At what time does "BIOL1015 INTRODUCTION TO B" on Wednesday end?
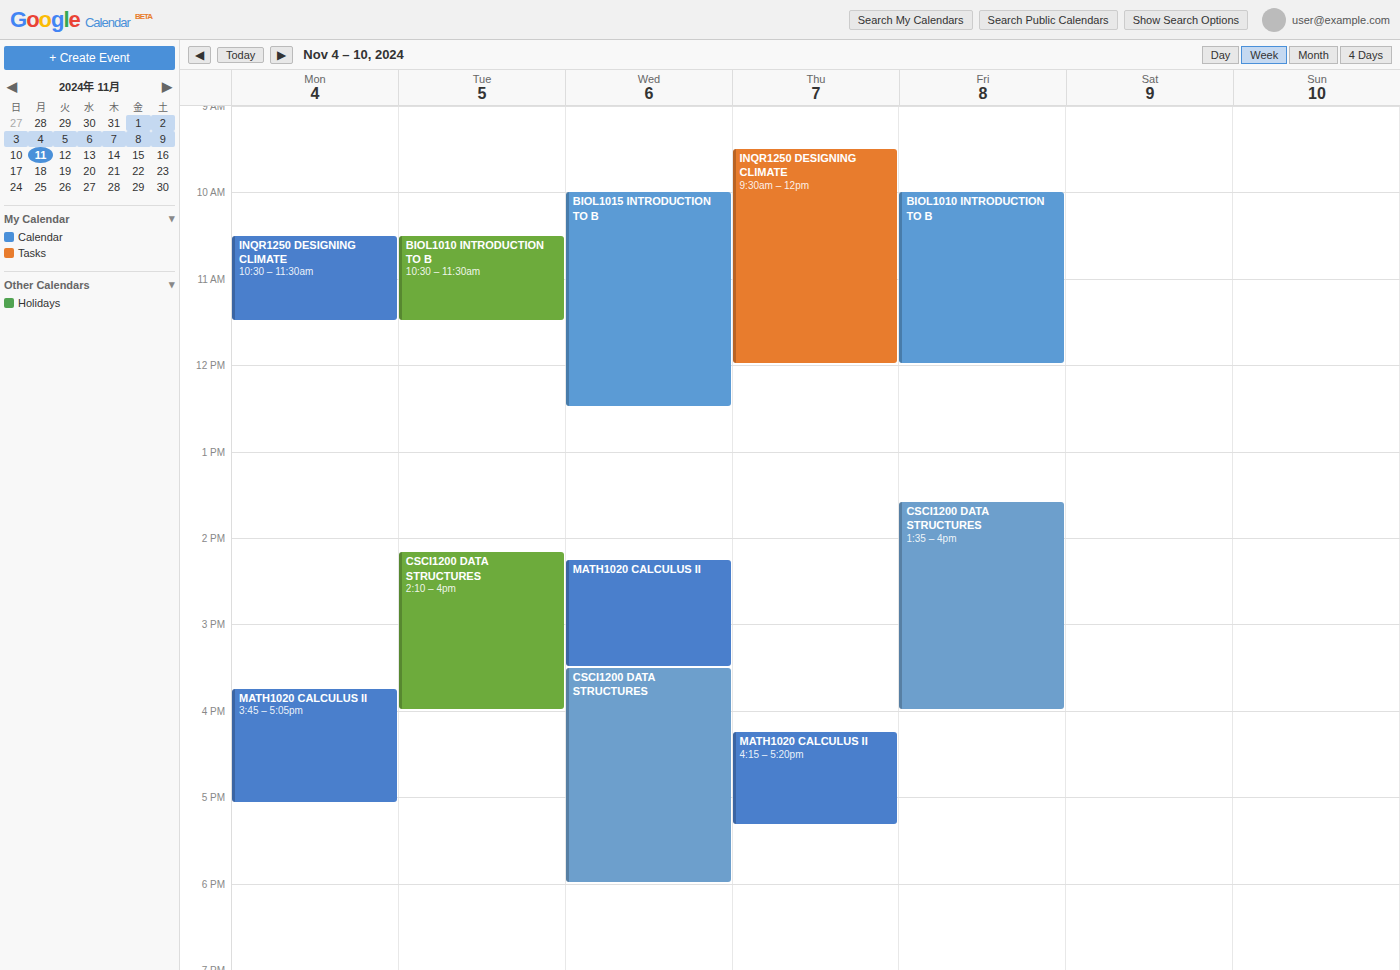
12:30 PM